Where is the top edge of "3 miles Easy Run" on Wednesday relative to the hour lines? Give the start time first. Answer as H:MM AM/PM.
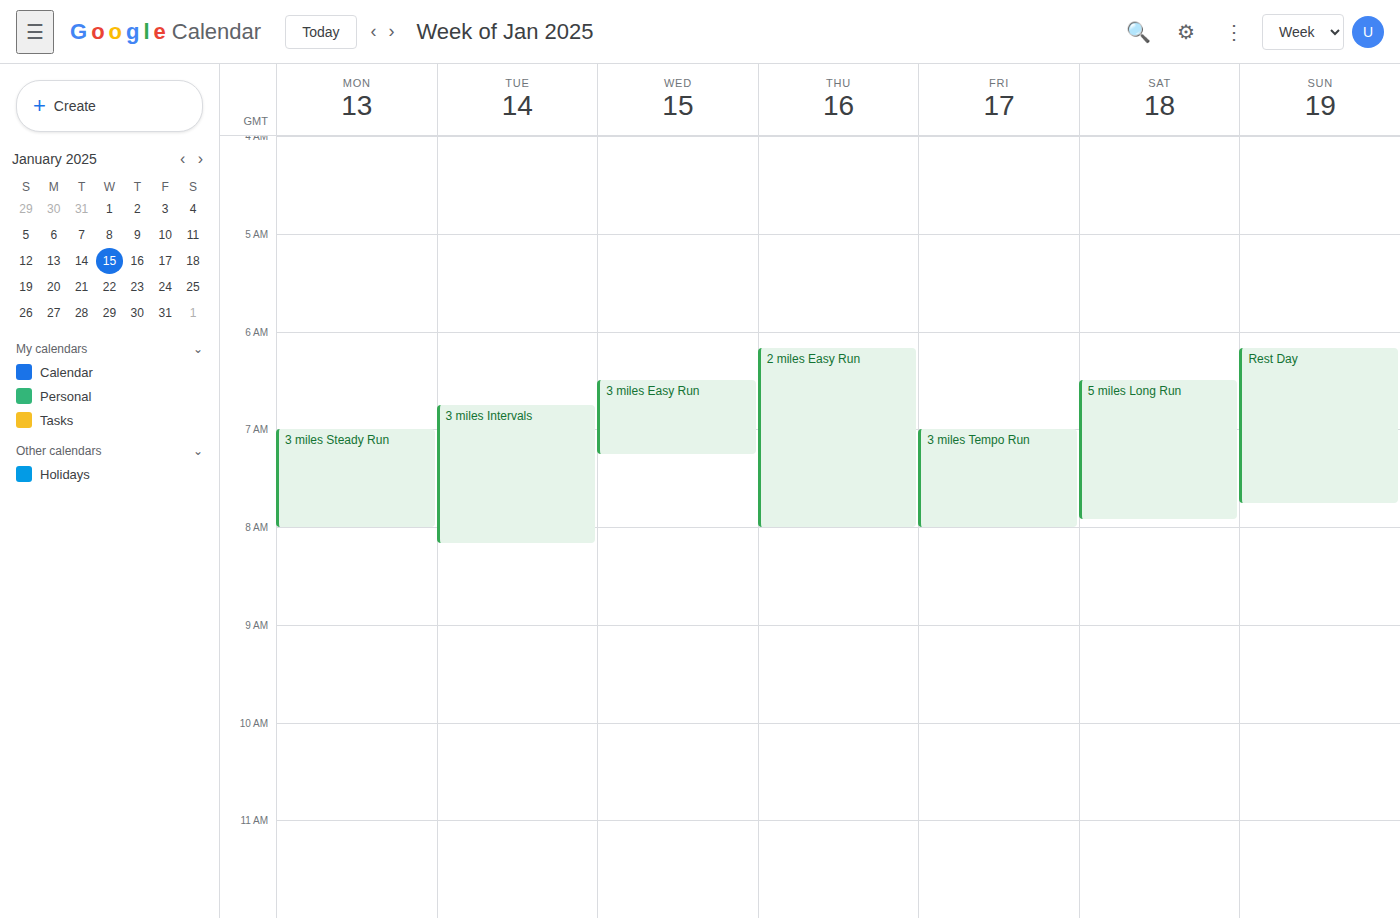
6:30 AM -- halfway between the 6 AM and 7 AM lines.